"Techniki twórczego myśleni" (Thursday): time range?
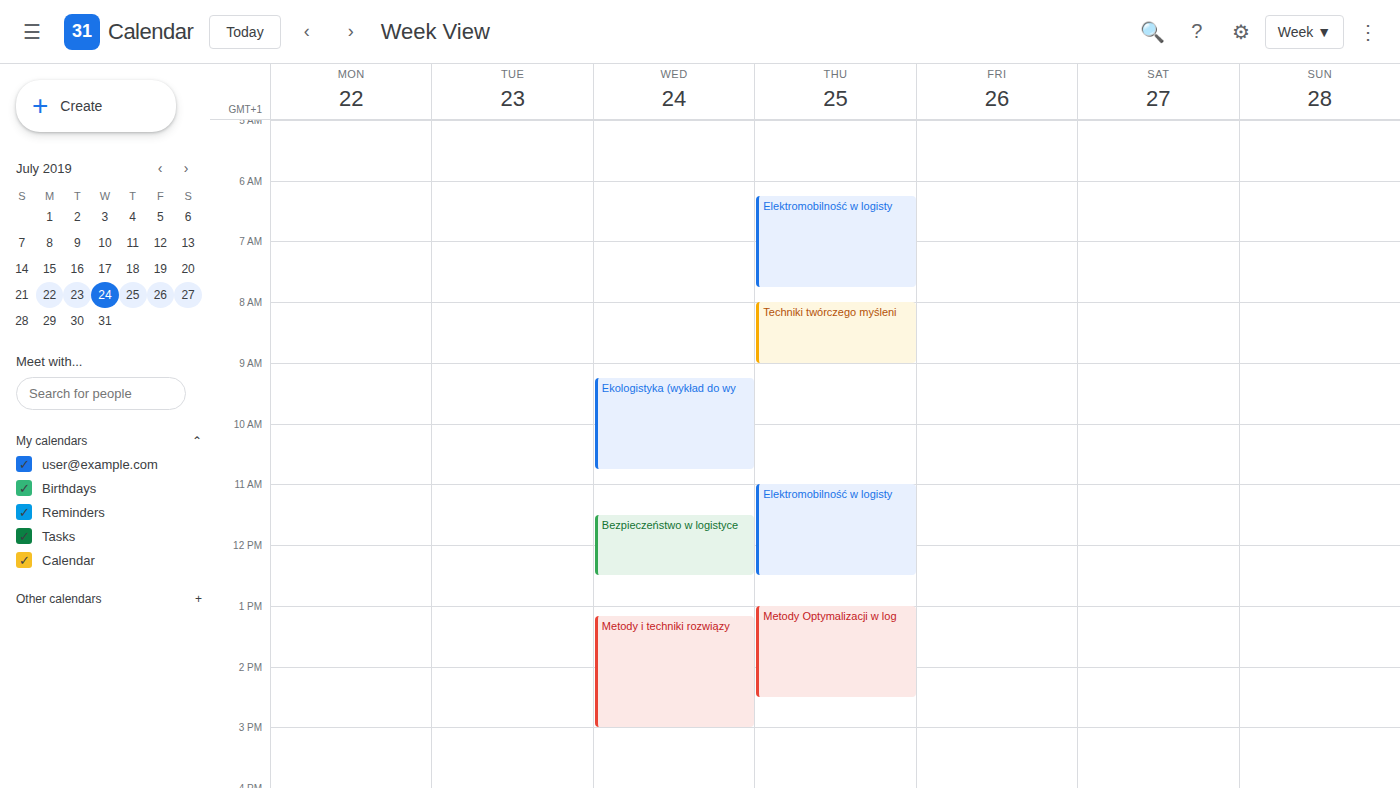
8:00 AM to 9:00 AM